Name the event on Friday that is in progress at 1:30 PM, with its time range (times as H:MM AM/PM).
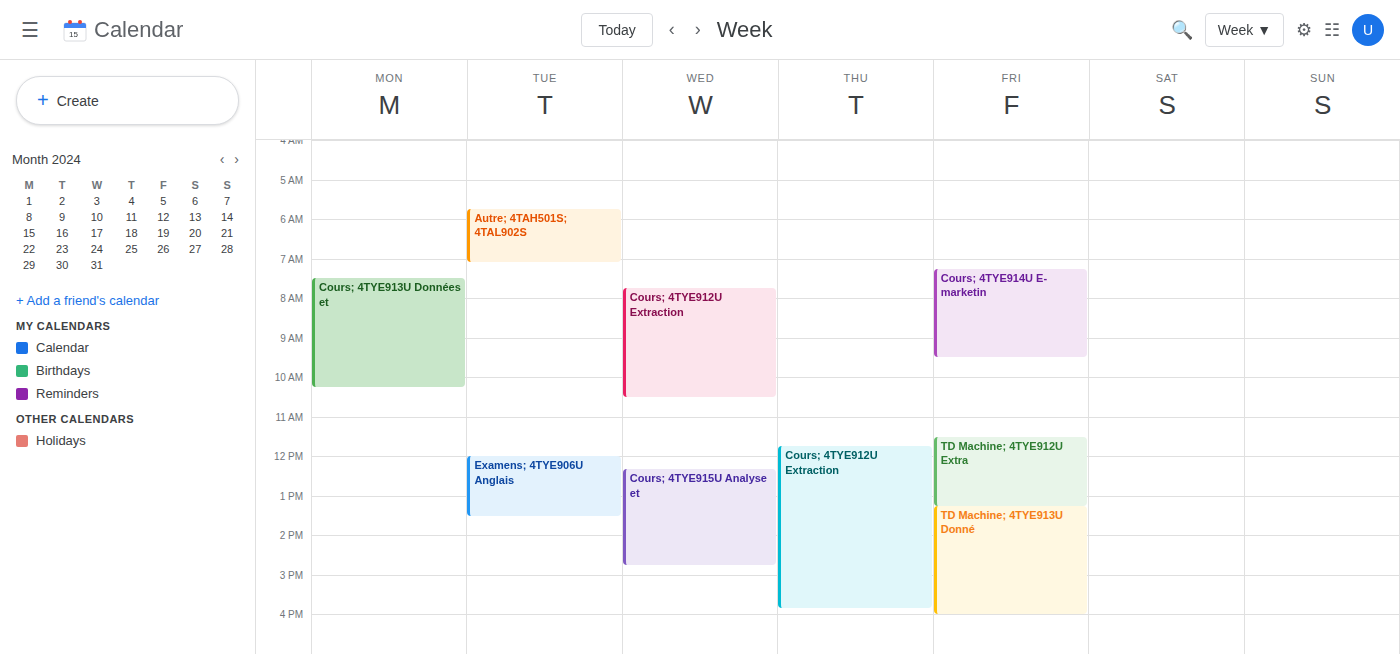
"TD Machine; 4TYE913U Donné", 1:15 PM to 4:00 PM